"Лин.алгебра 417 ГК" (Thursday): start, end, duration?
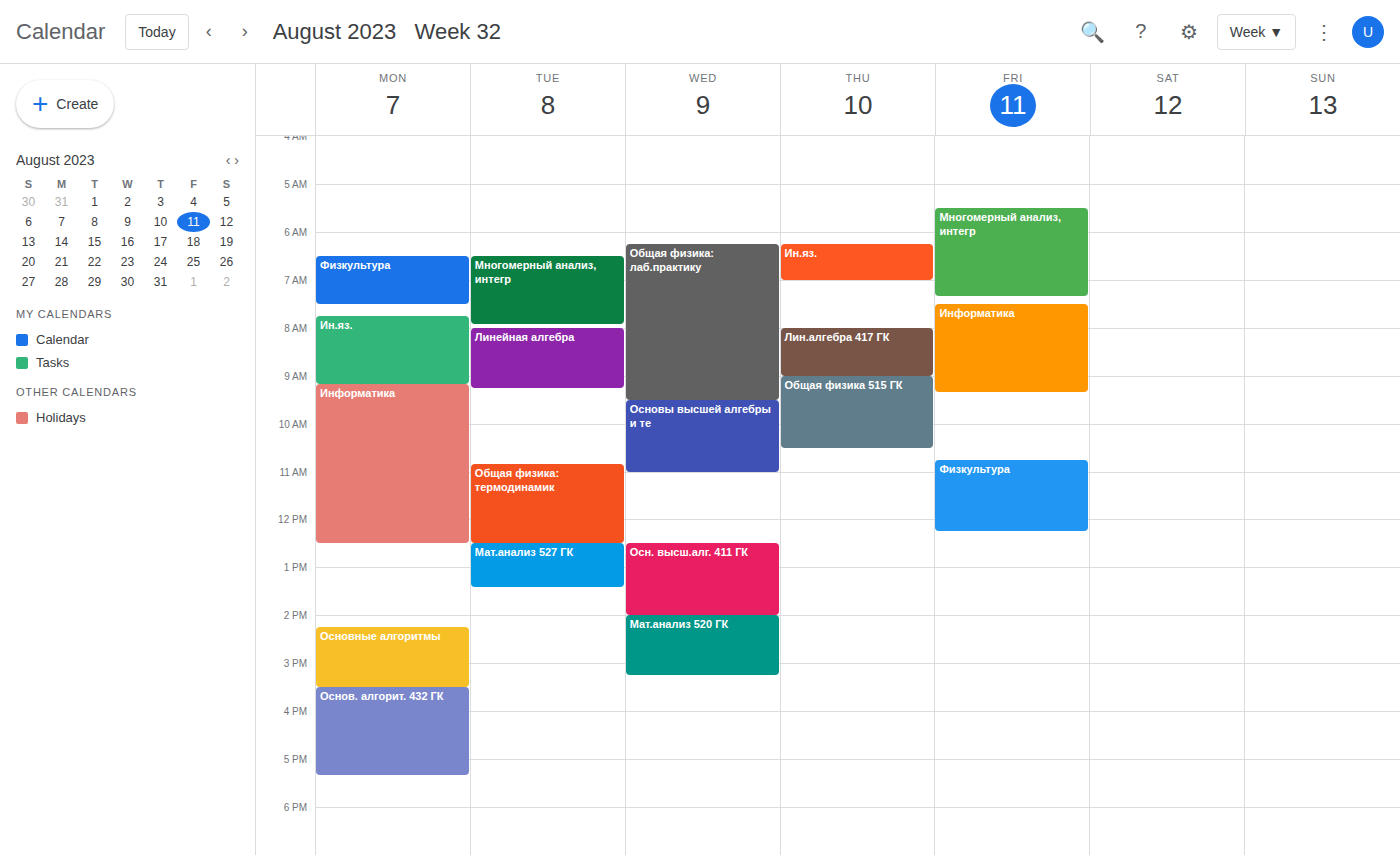
8:00 AM to 9:00 AM, 1 hour